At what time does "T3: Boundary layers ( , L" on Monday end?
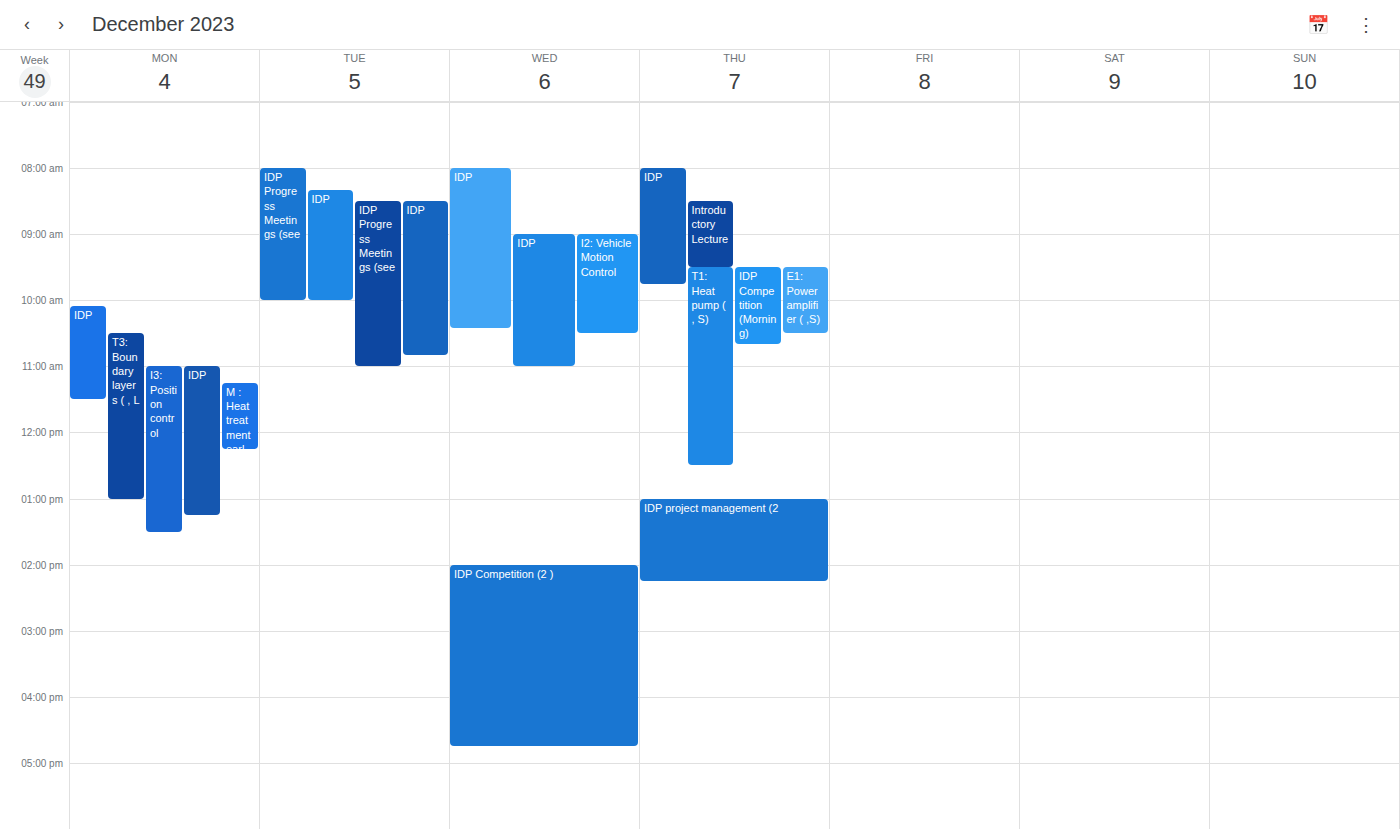
1:00 PM